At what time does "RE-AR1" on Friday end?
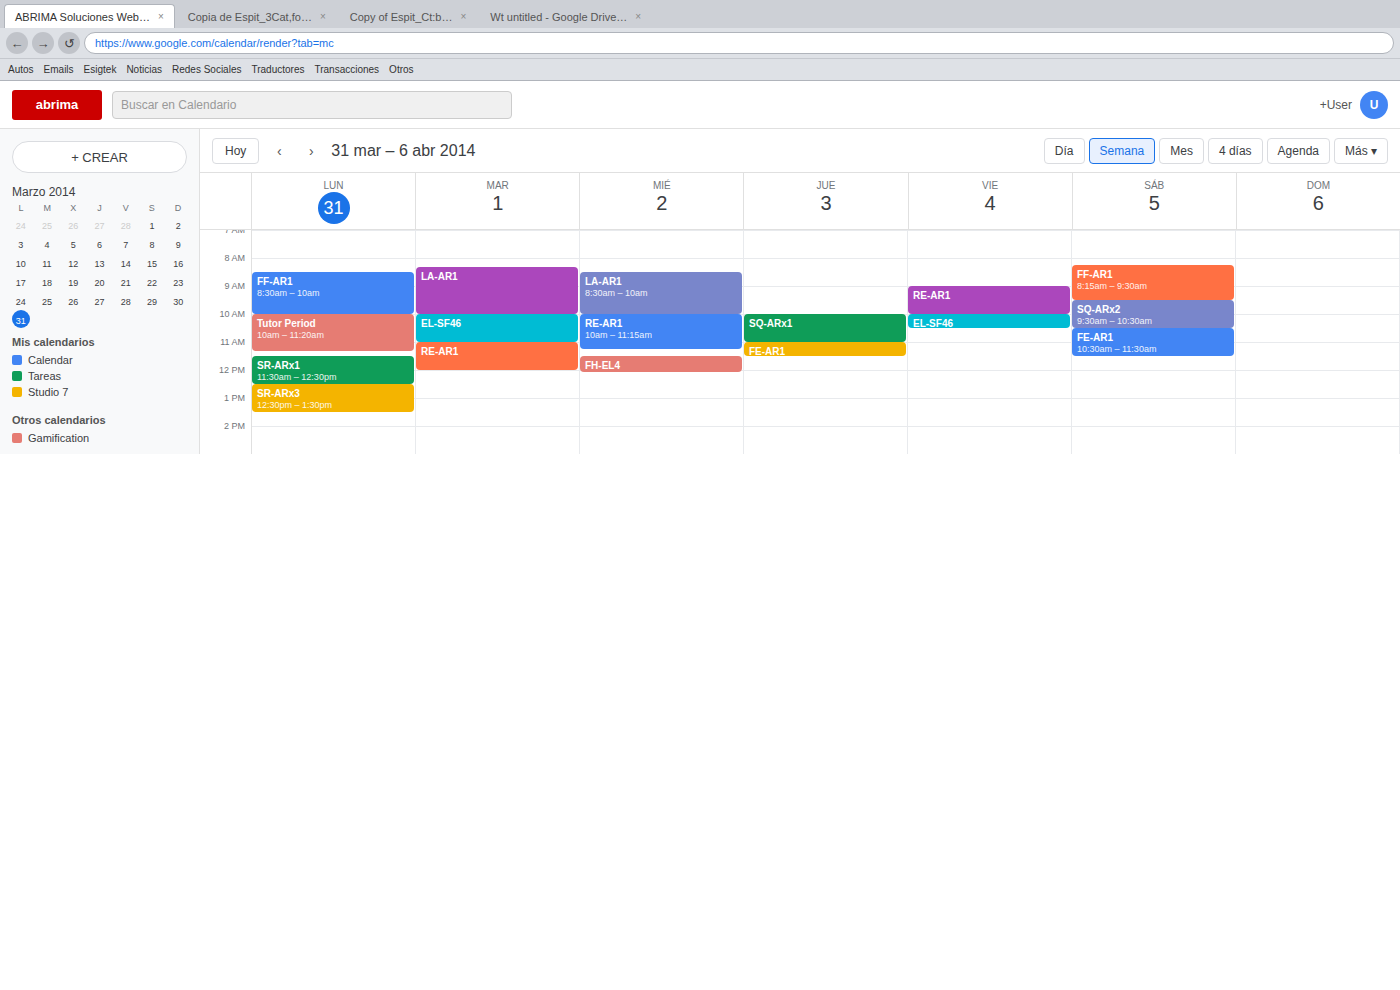
10:00 AM